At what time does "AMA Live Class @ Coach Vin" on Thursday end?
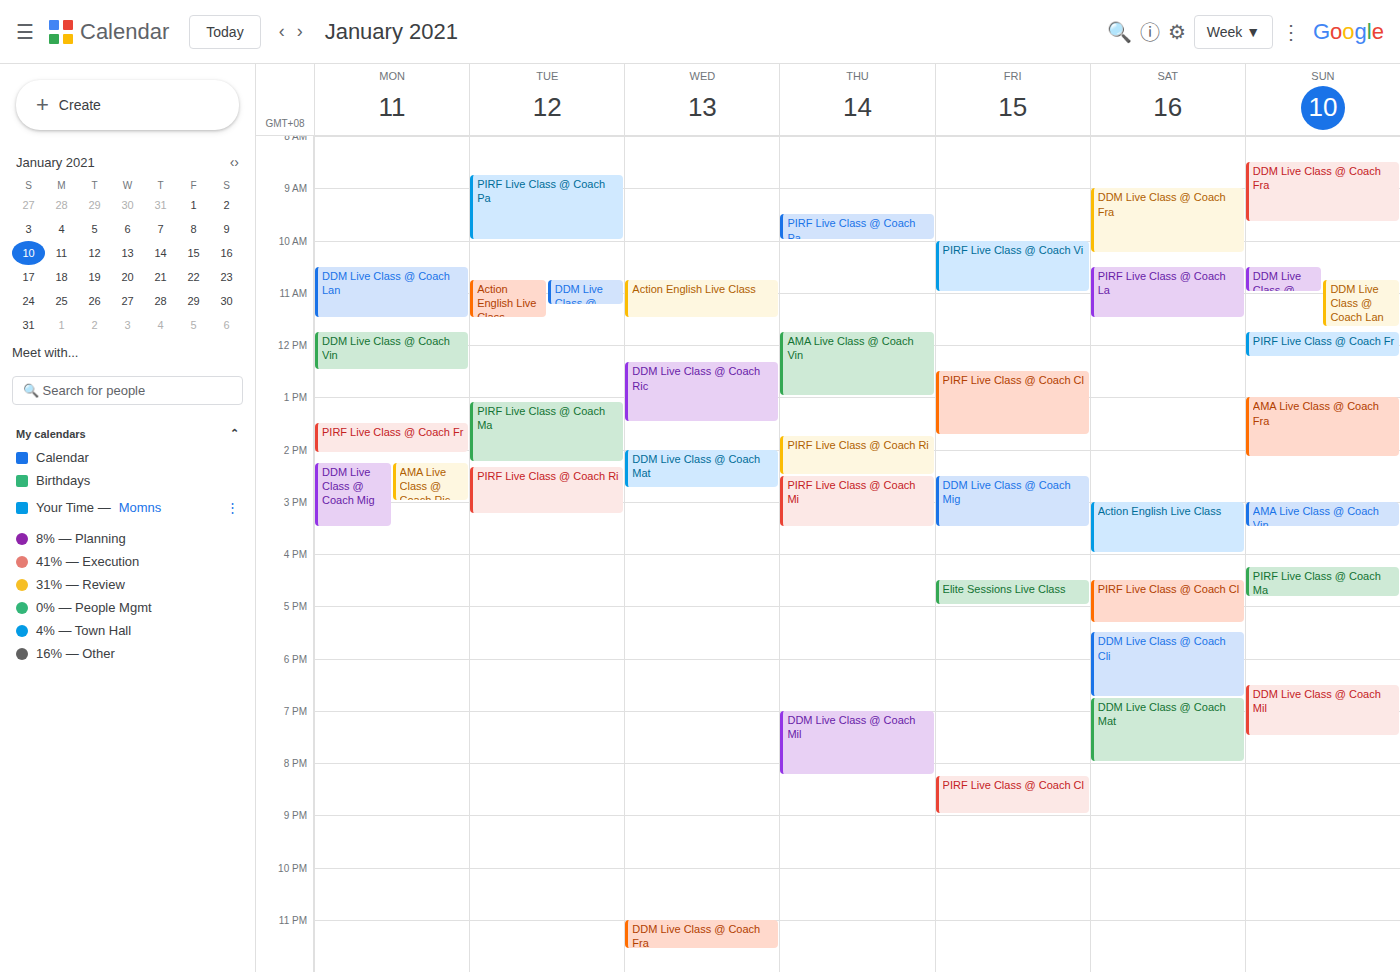
13:00